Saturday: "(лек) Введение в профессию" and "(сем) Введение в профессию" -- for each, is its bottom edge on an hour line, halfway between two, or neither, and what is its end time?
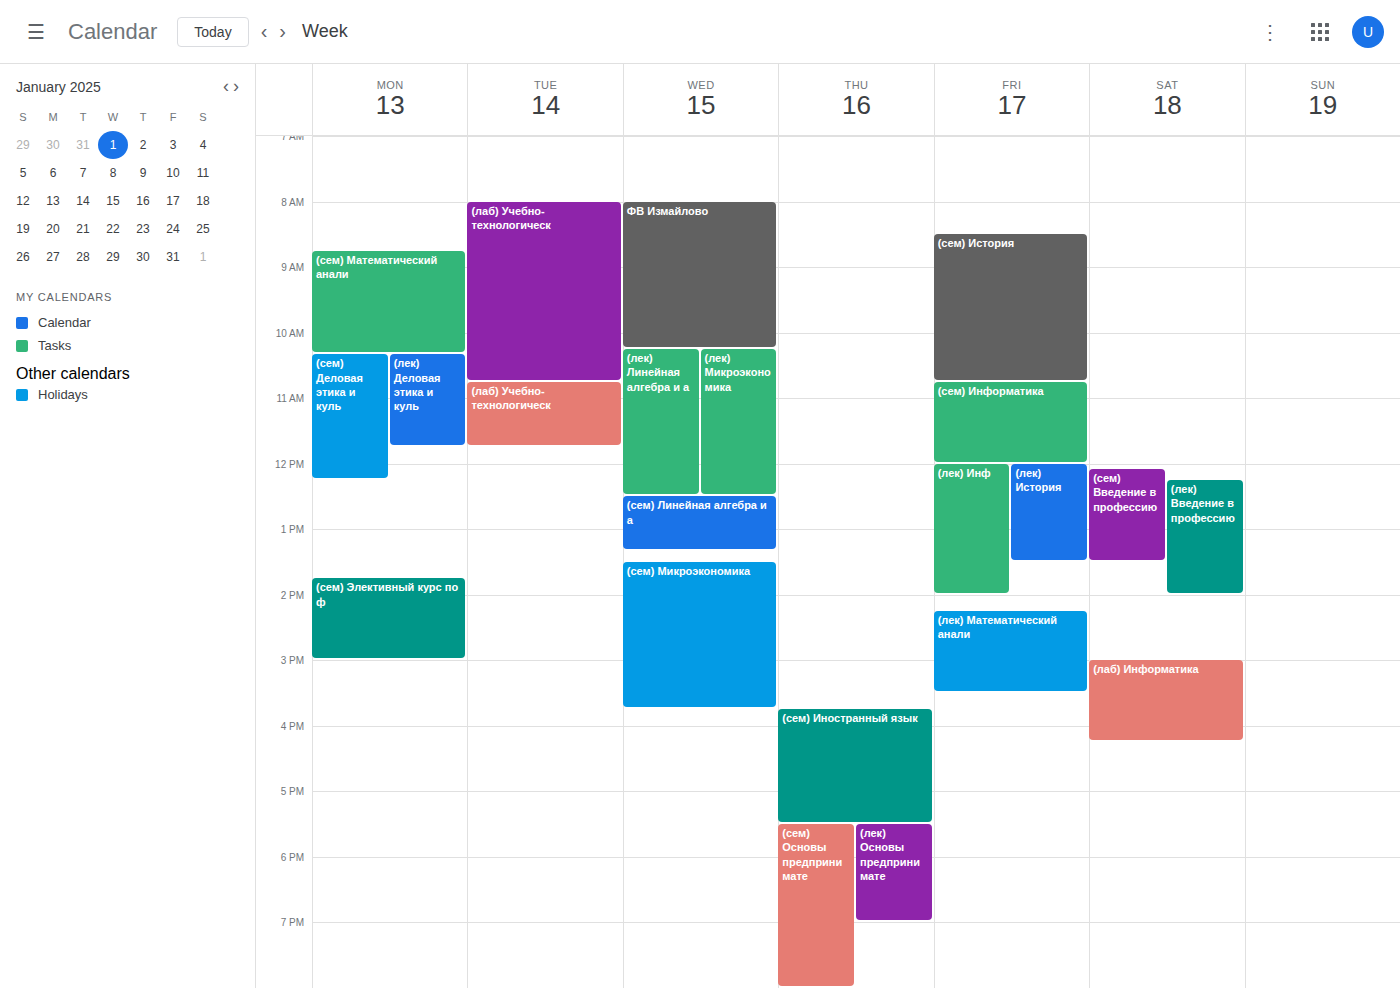
"(лек) Введение в профессию": 2:00 PM, exactly on the 2 PM line. "(сем) Введение в профессию": 1:30 PM, halfway between the 1 PM and 2 PM lines.